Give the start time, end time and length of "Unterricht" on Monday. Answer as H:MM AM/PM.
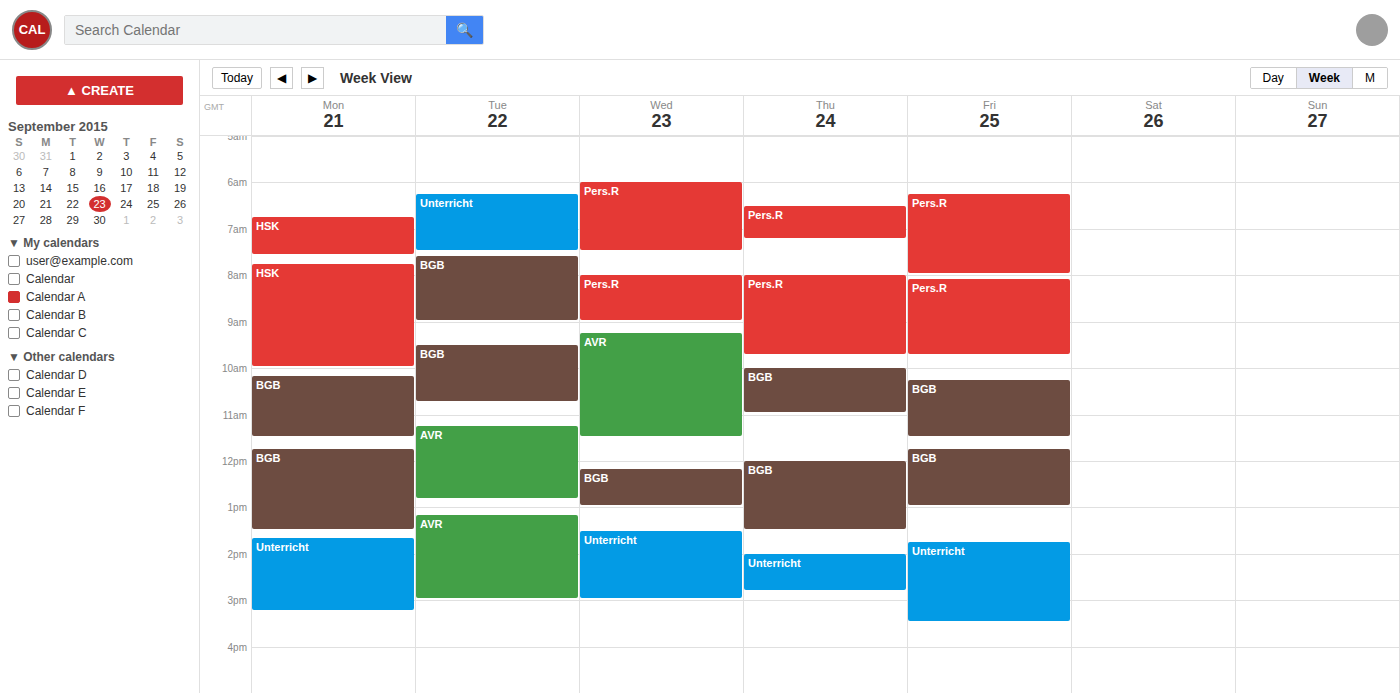
1:40 PM to 3:15 PM, 1 hour 35 minutes